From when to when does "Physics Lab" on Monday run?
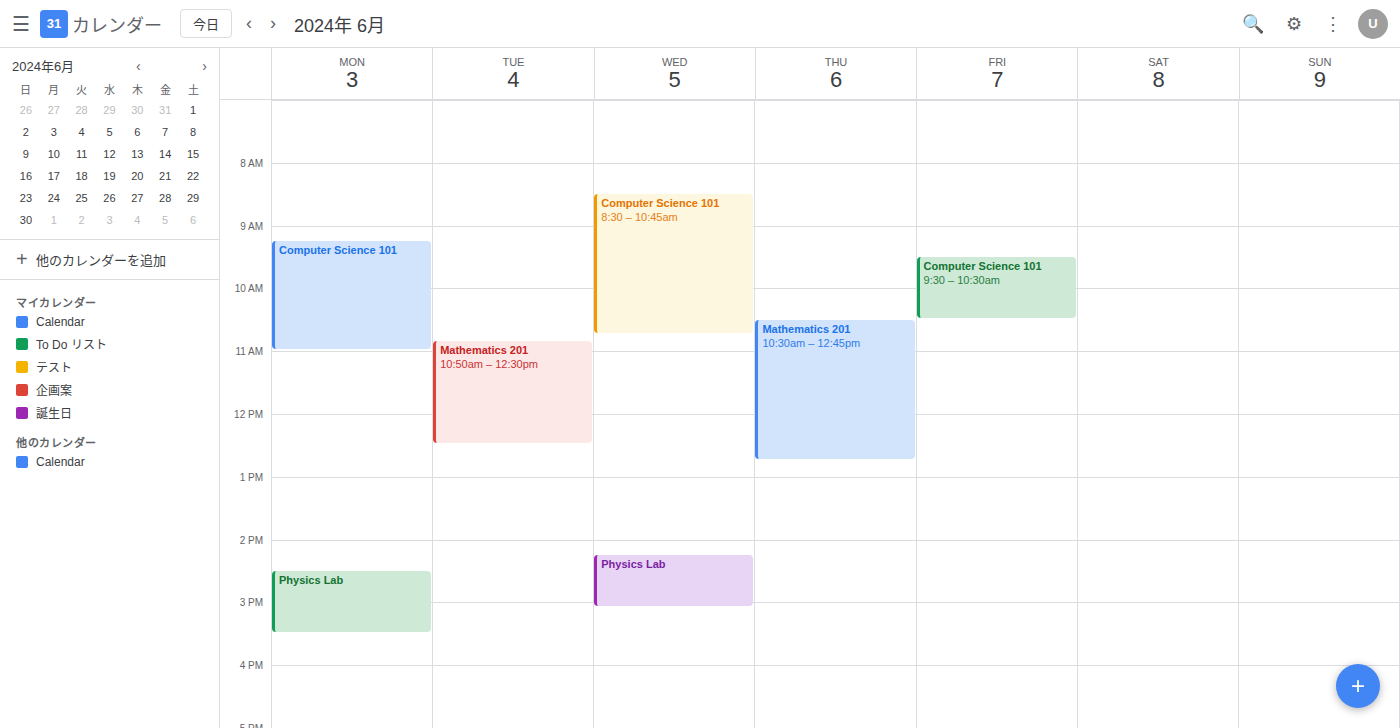
14:30 to 15:30